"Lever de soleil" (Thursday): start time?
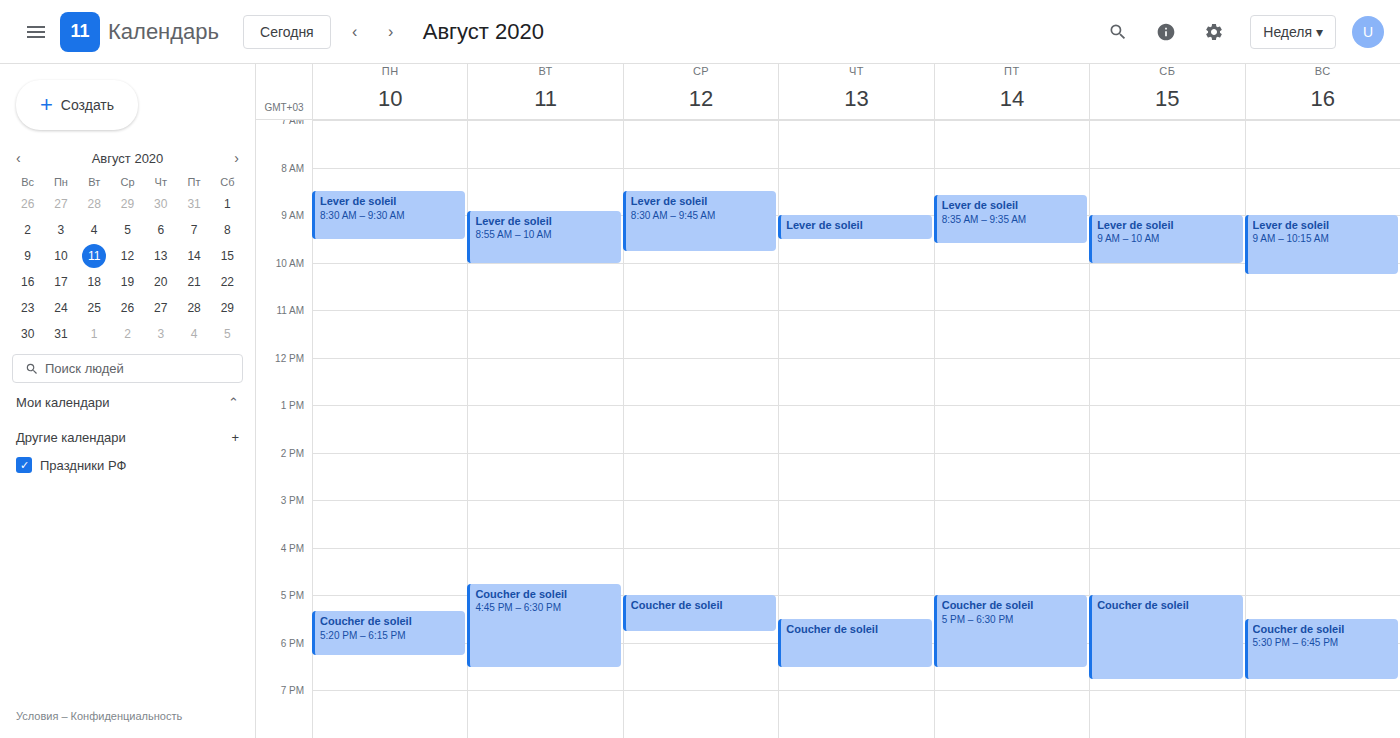
9:00 AM